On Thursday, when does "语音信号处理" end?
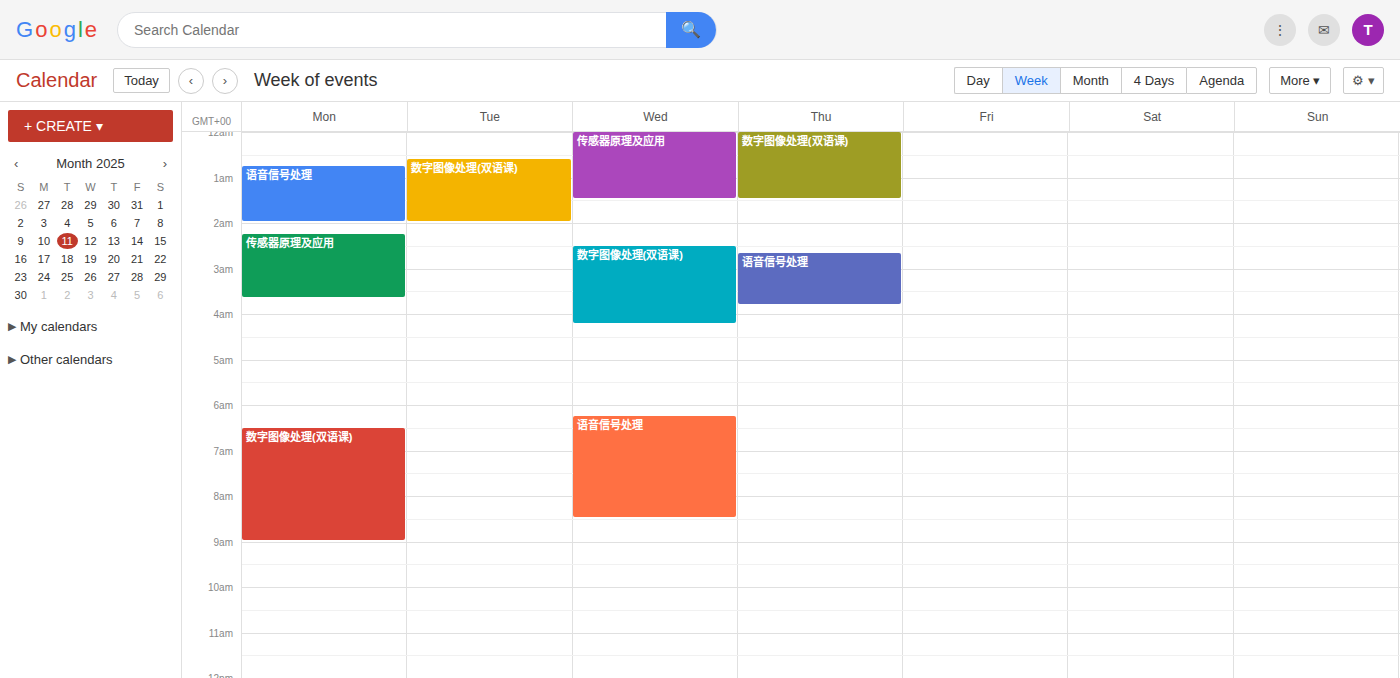
3:50 AM